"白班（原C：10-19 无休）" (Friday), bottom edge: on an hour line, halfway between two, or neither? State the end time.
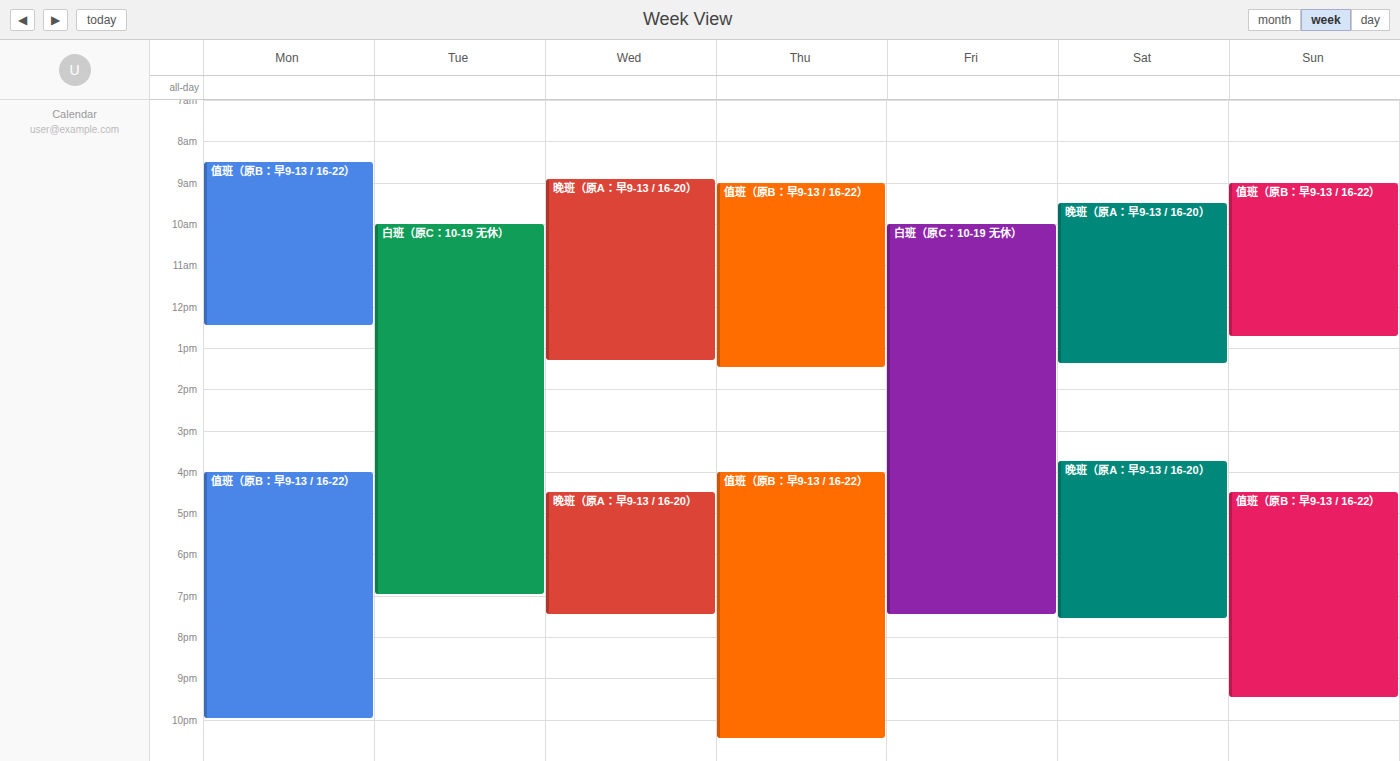
7:30 PM -- halfway between the 7 PM and 8 PM lines.